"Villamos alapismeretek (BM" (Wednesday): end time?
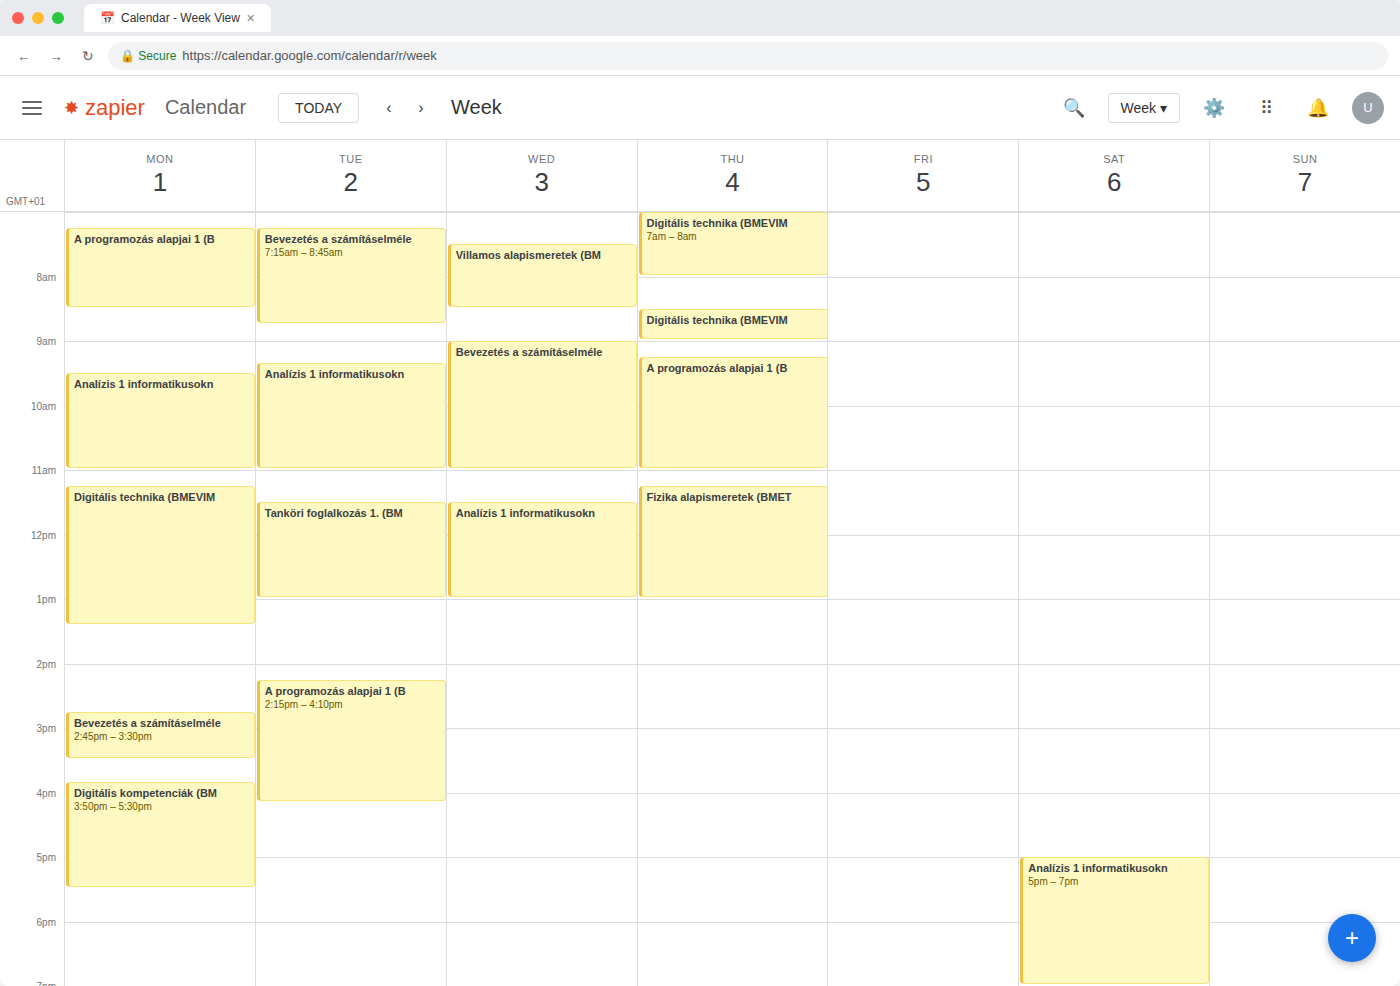
8:30 AM